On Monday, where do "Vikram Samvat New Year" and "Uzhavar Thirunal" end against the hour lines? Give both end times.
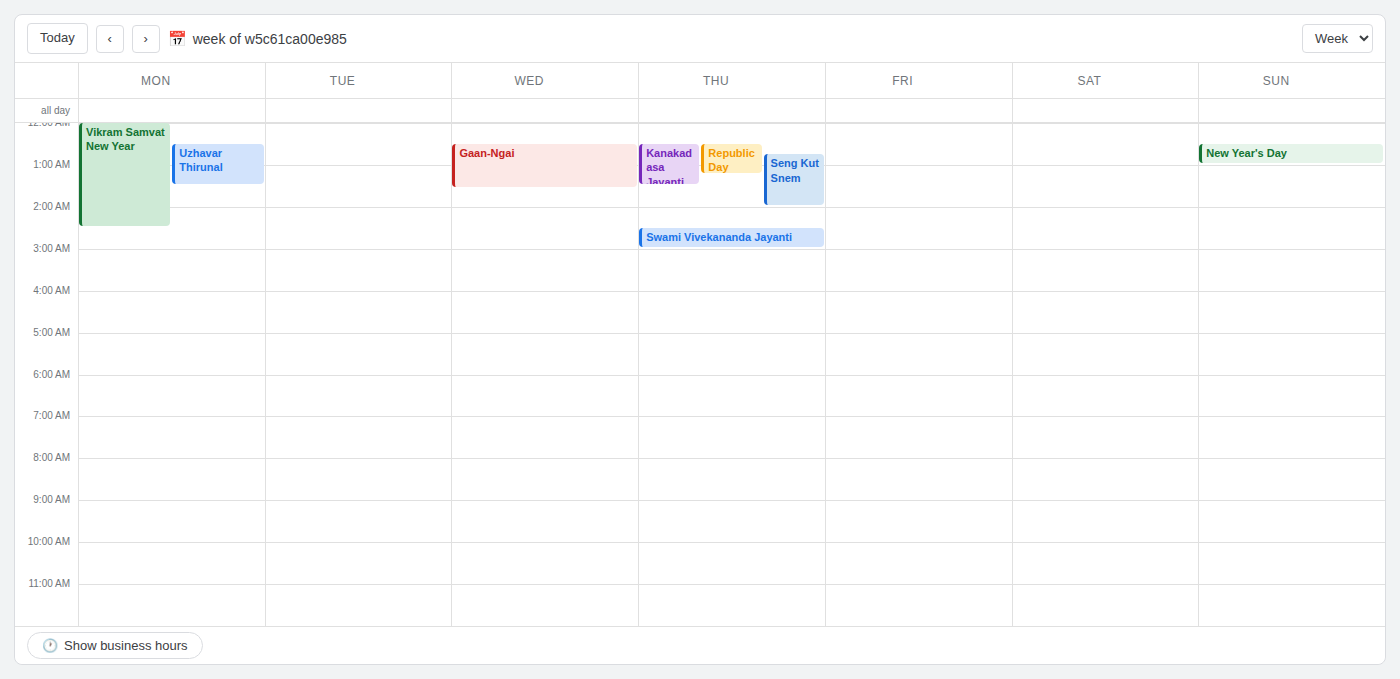
"Vikram Samvat New Year": 2:30 AM, halfway between the 2 AM and 3 AM lines. "Uzhavar Thirunal": 1:30 AM, halfway between the 1 AM and 2 AM lines.